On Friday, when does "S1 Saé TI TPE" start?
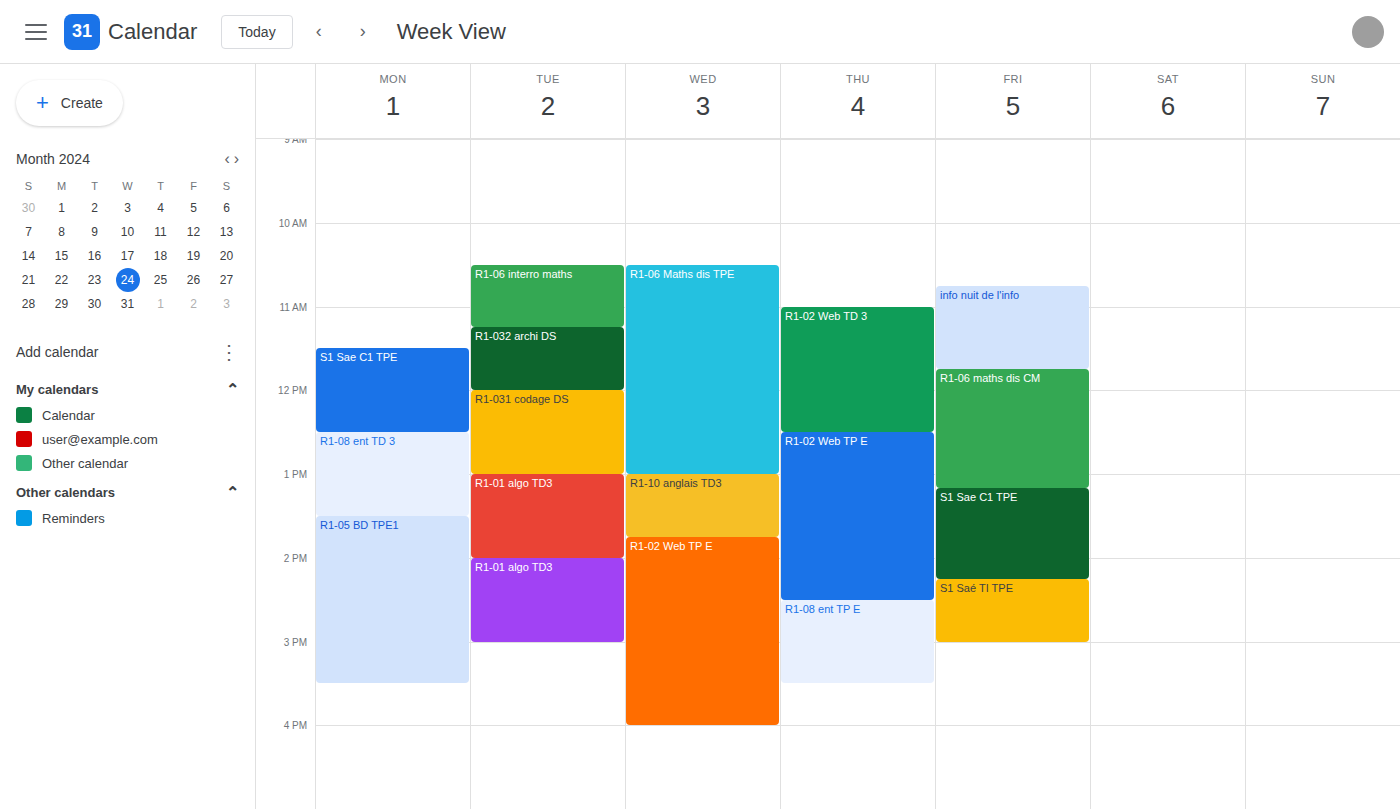
2:15 PM